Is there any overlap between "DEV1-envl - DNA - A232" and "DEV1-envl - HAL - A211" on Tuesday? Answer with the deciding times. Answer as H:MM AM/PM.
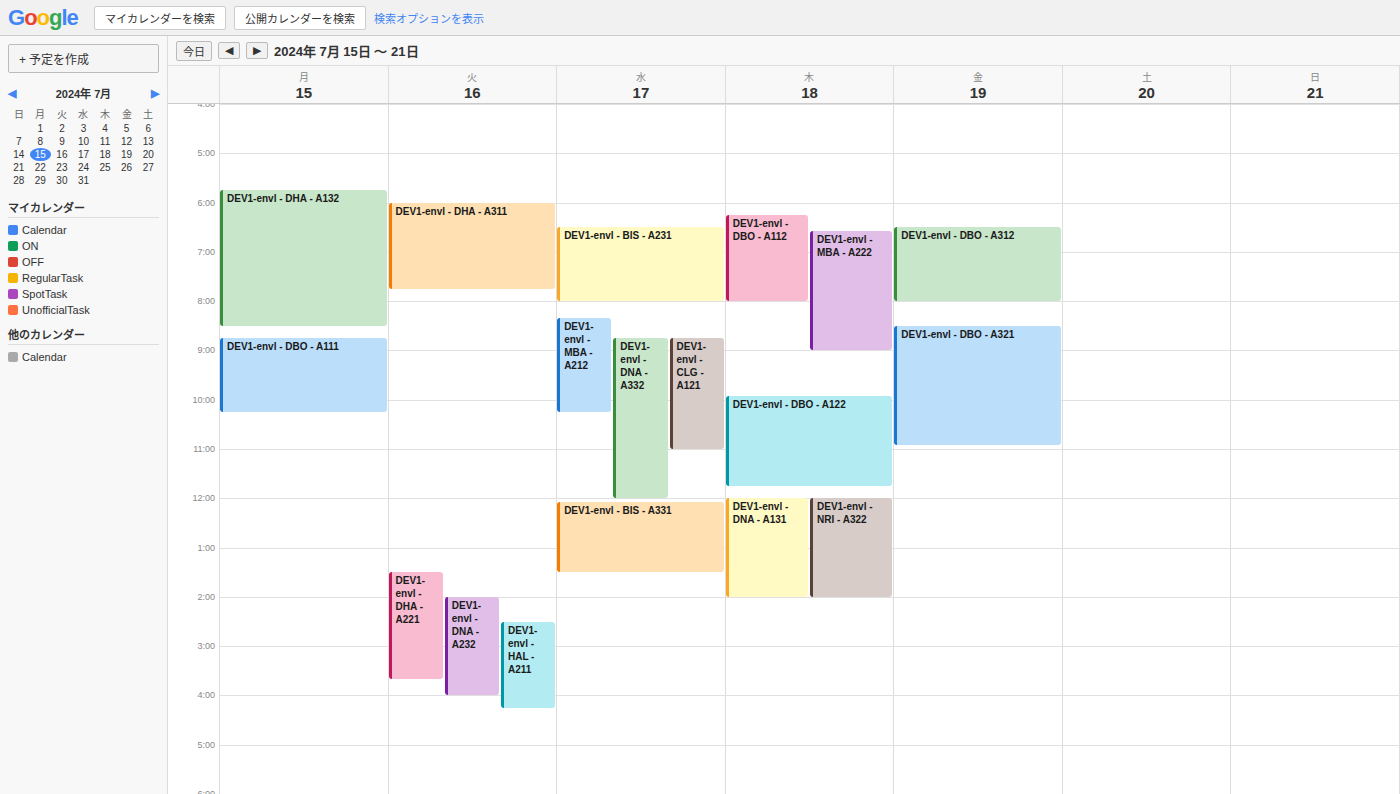
"DEV1-envl - HAL - A211" starts at 2:30 PM, before "DEV1-envl - DNA - A232" ends at 4:00 PM -- they overlap.